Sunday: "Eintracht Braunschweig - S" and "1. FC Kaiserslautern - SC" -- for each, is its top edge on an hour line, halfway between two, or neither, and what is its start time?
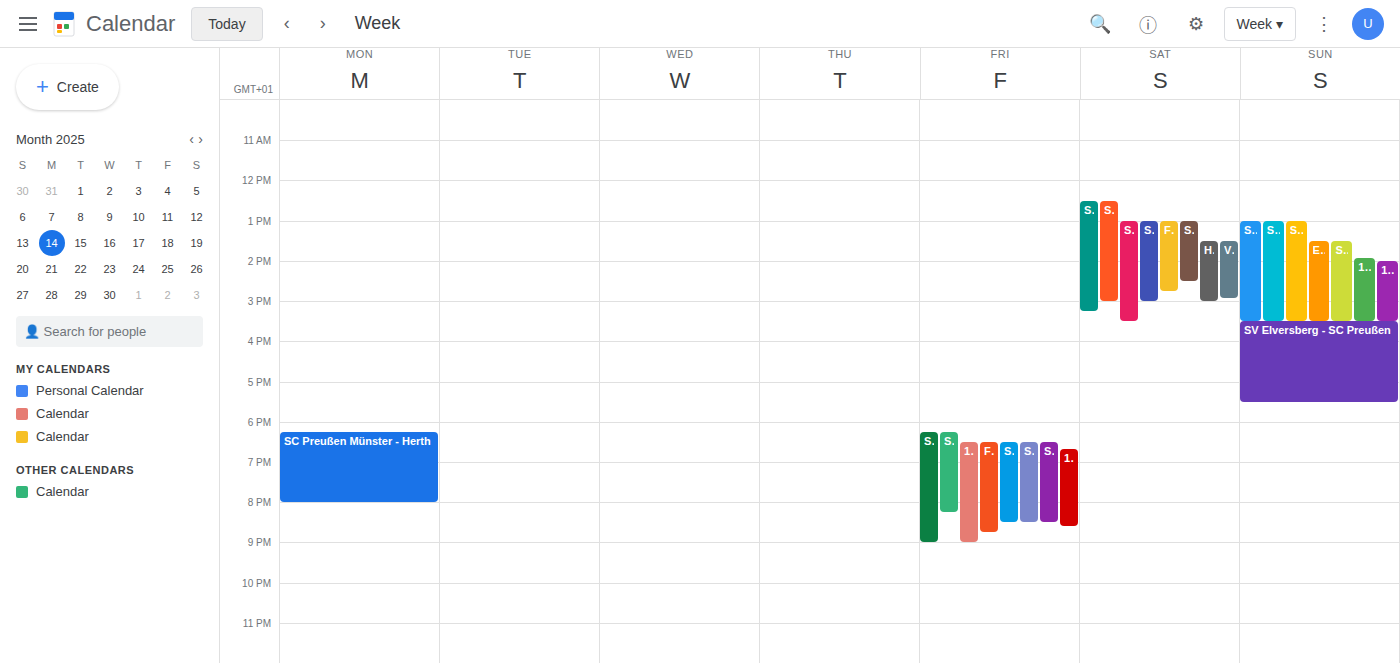
"Eintracht Braunschweig - S": 13:30, halfway between the 13:00 and 14:00 lines. "1. FC Kaiserslautern - SC": 14:00, exactly on the 14:00 line.